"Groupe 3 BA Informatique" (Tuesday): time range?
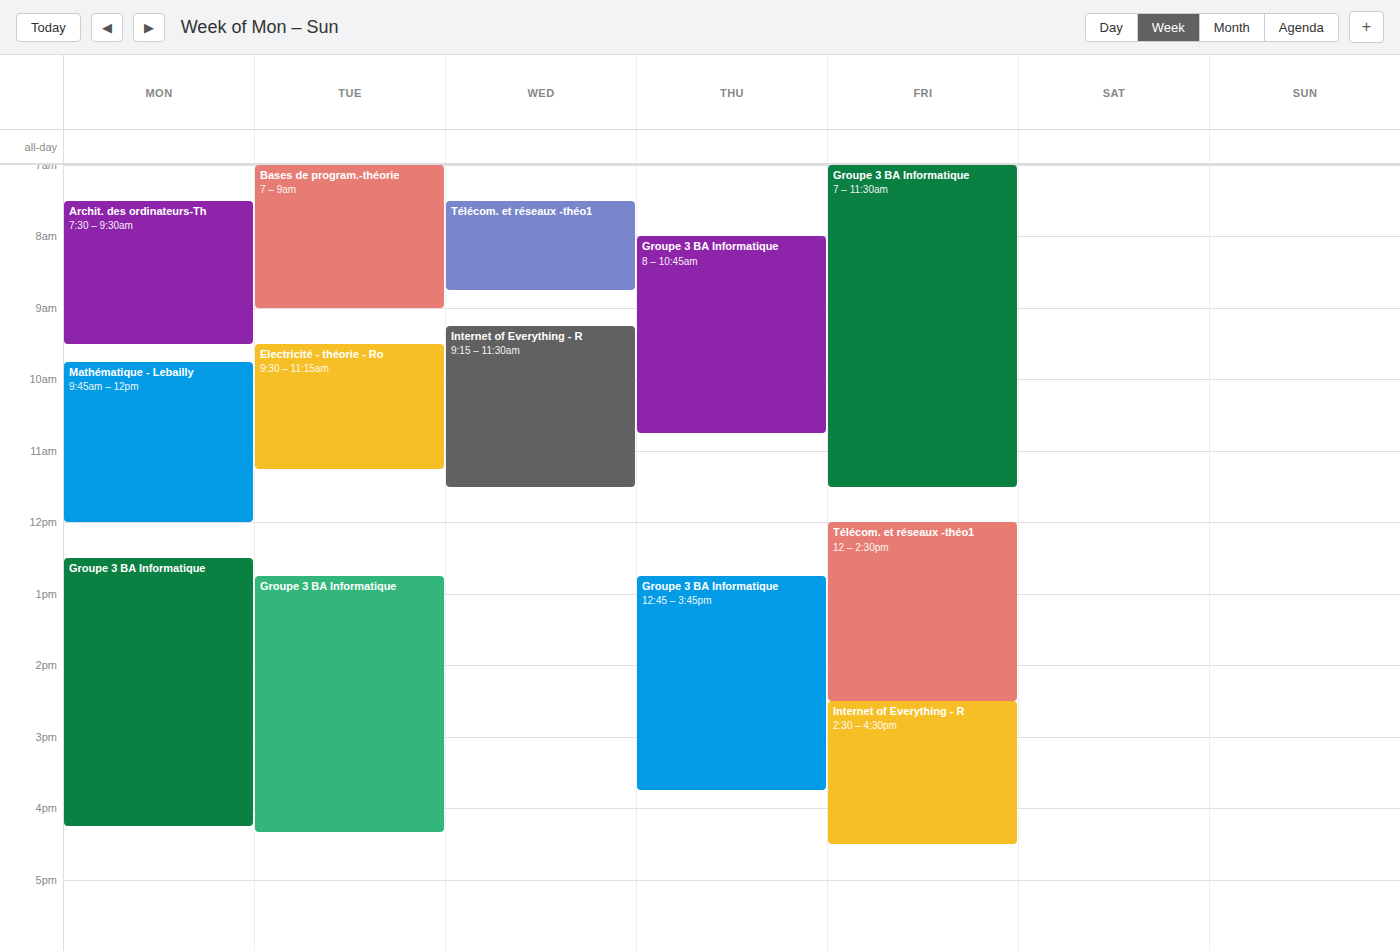
12:45 PM to 4:20 PM